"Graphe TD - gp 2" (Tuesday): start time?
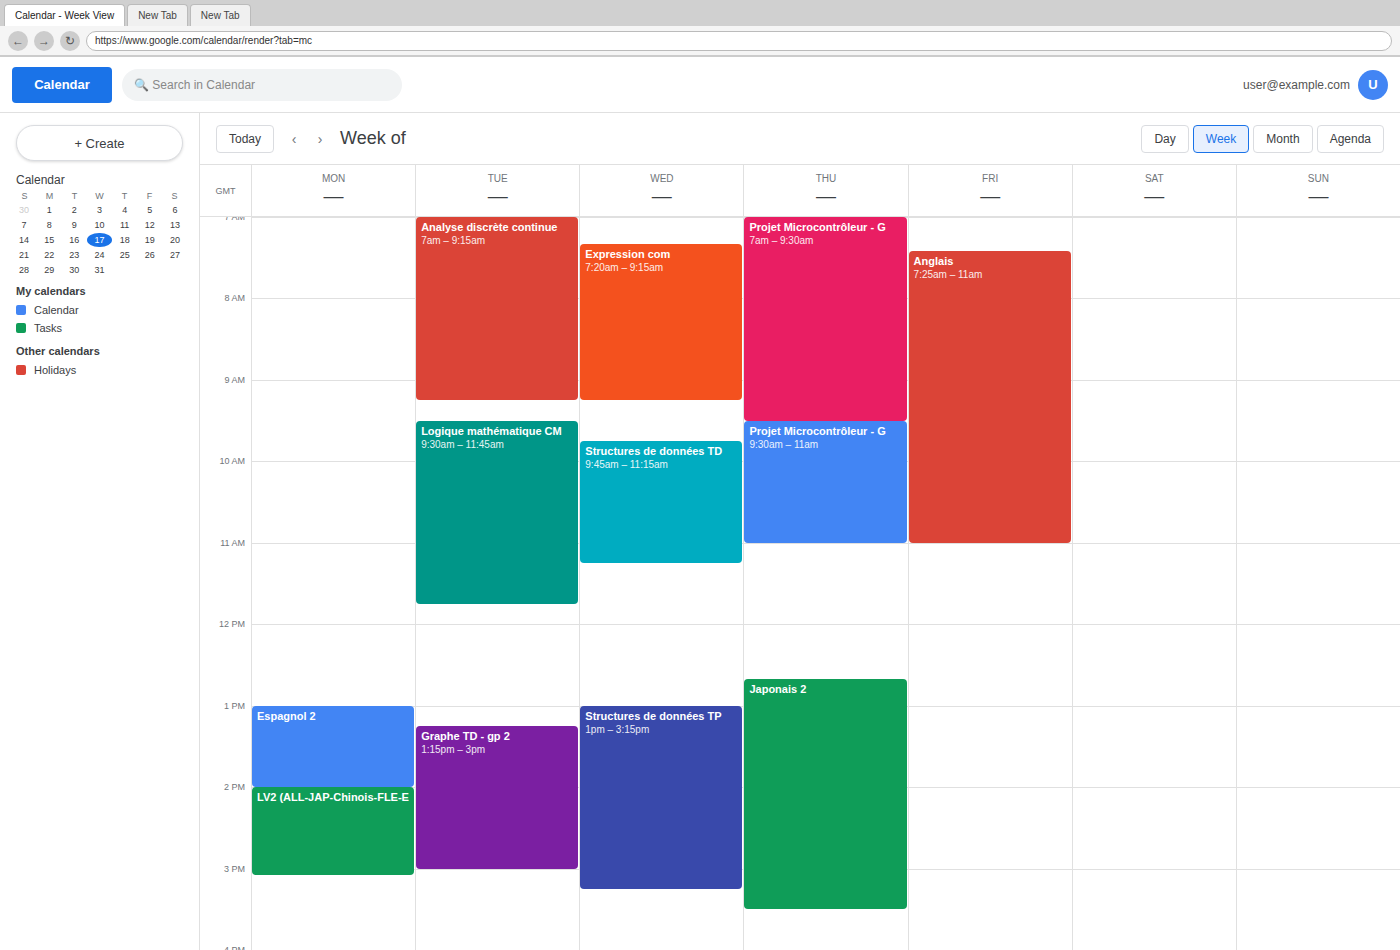
1:15 PM